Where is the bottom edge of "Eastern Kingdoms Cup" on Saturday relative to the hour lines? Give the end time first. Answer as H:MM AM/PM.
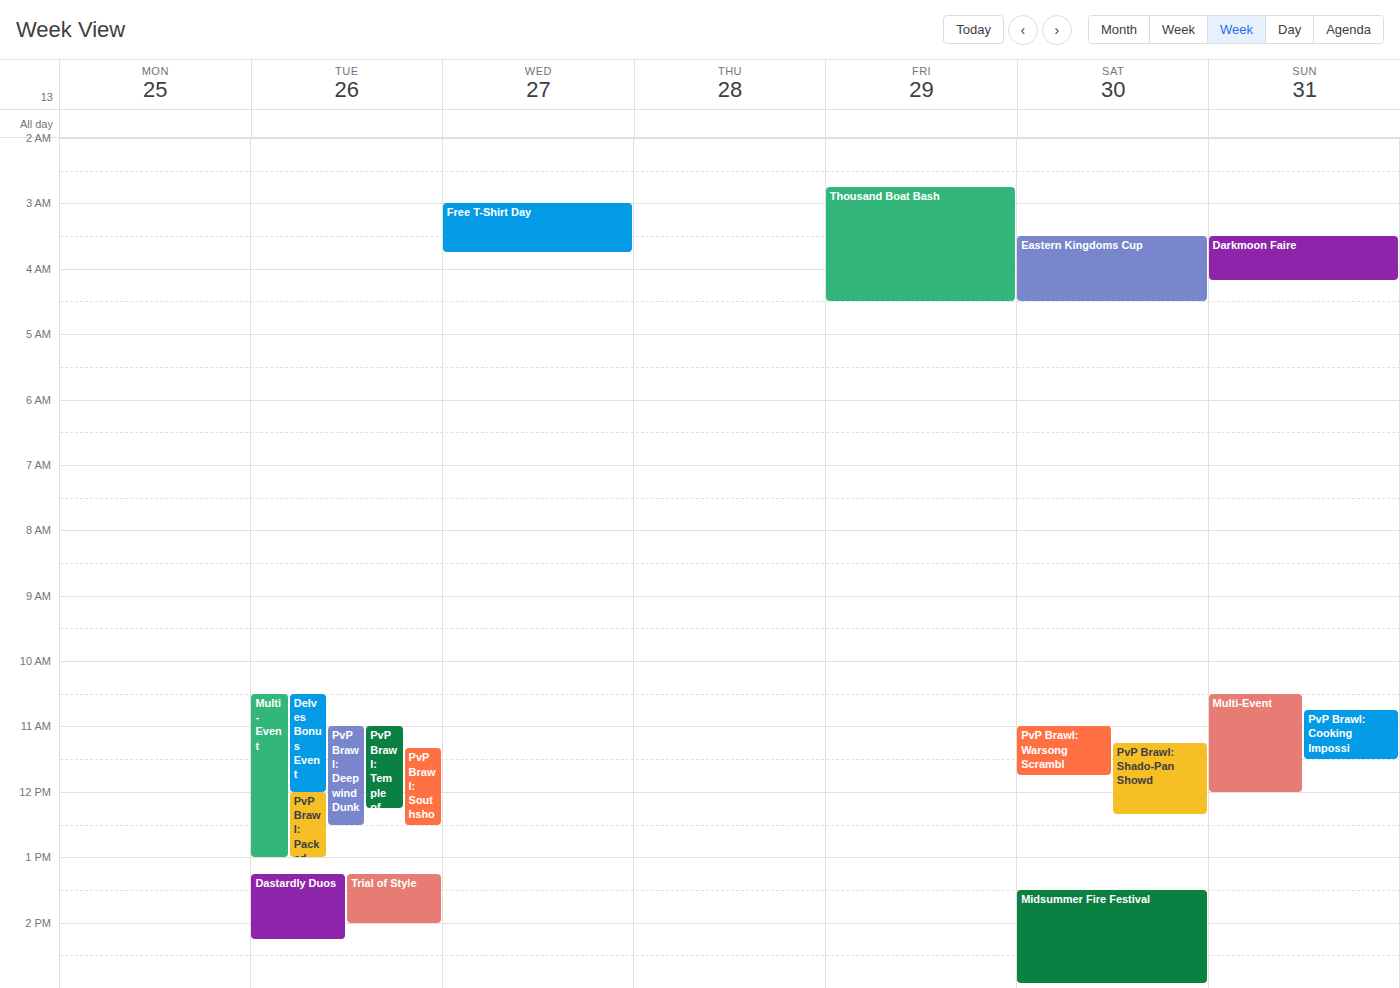
4:30 AM -- halfway between the 4 AM and 5 AM lines.